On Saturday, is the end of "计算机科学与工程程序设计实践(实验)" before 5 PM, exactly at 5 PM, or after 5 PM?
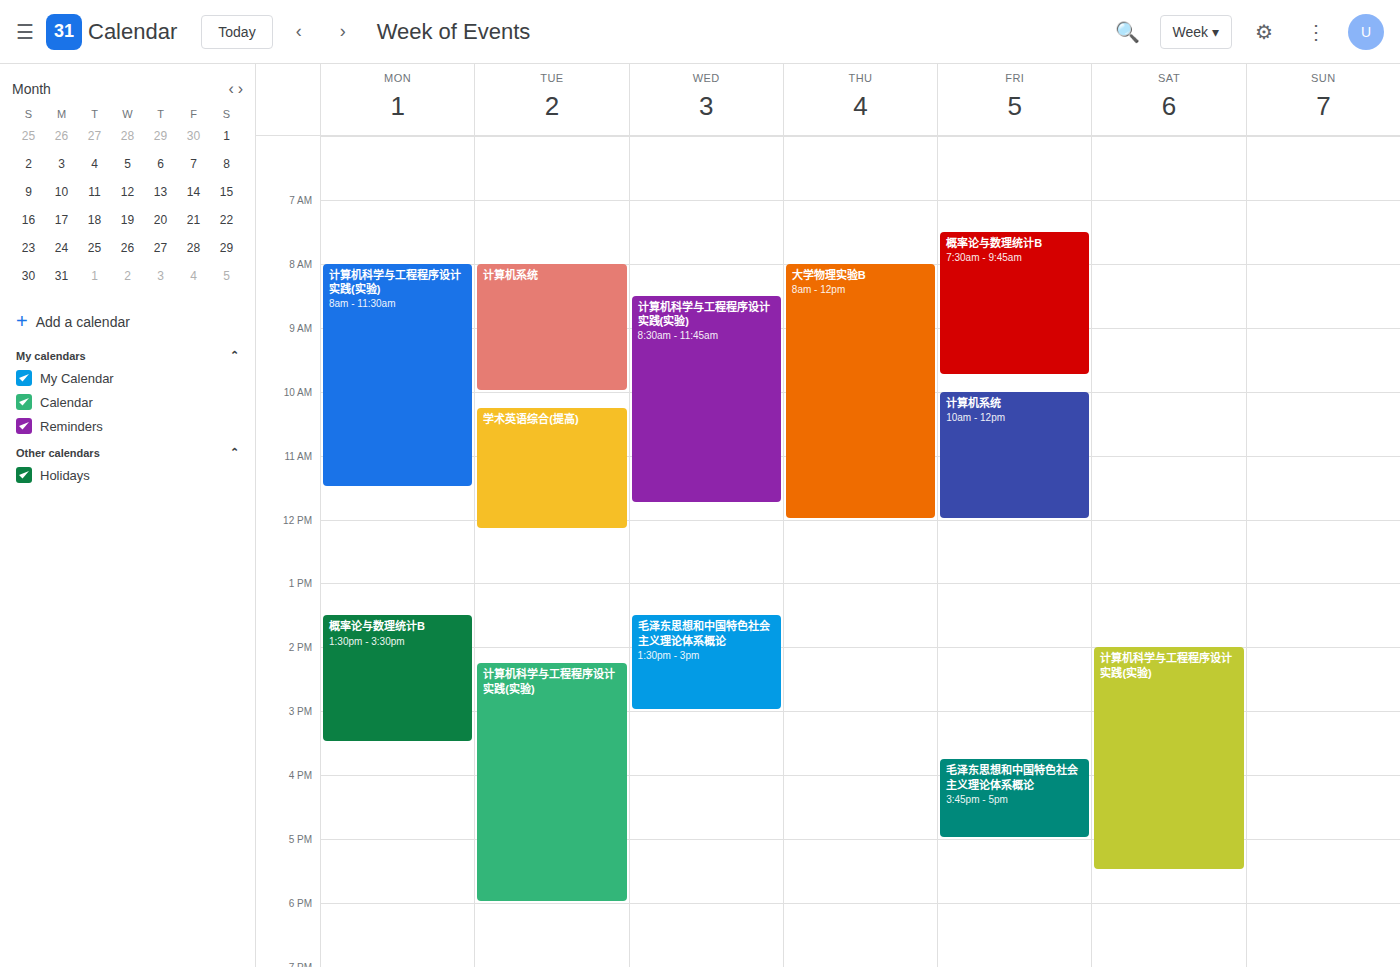
5:30 PM -- after 5 PM, 30 minutes below the 5 PM line.